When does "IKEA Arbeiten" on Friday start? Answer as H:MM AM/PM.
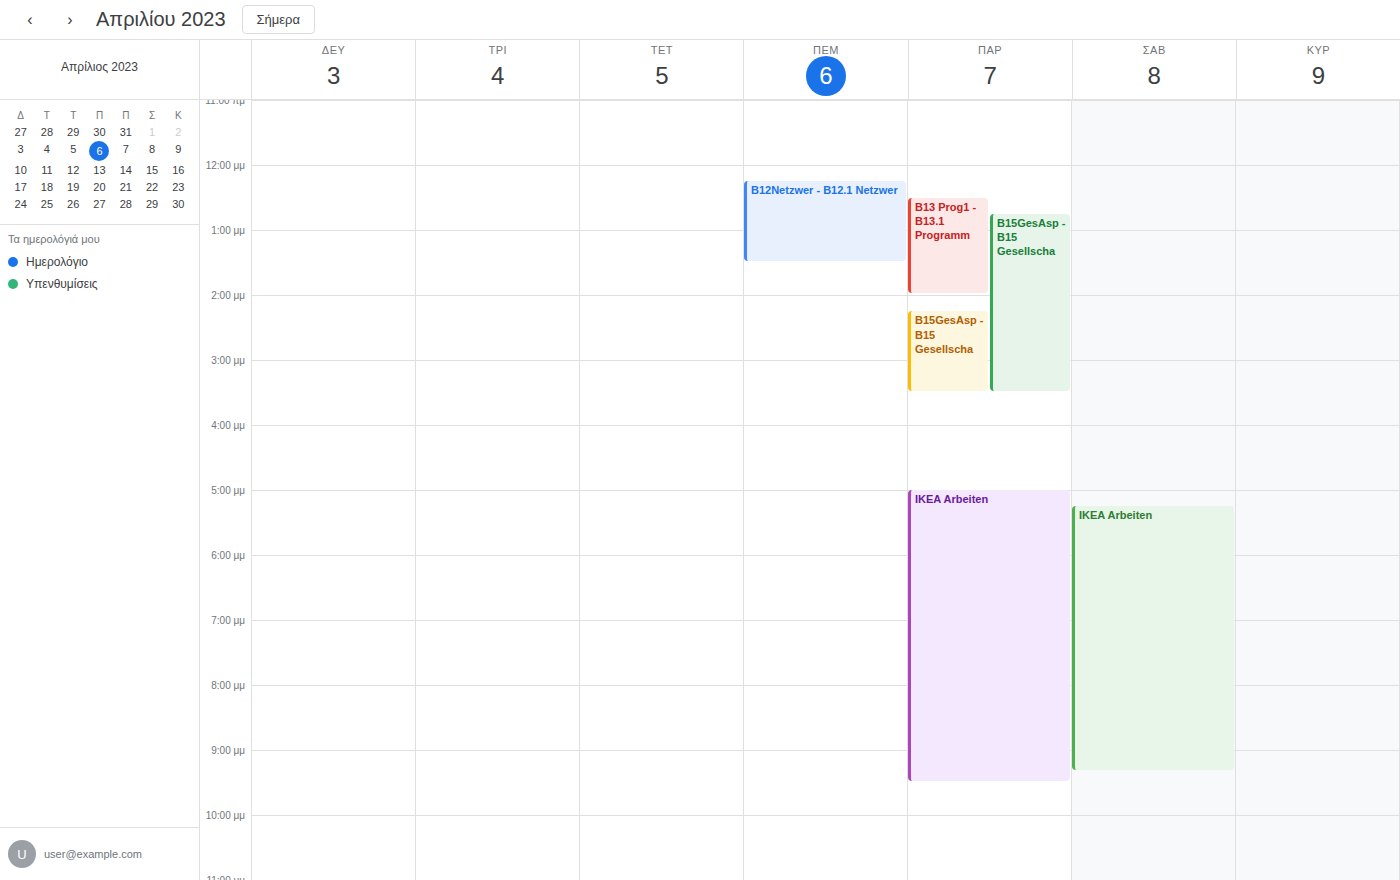
5:00 PM